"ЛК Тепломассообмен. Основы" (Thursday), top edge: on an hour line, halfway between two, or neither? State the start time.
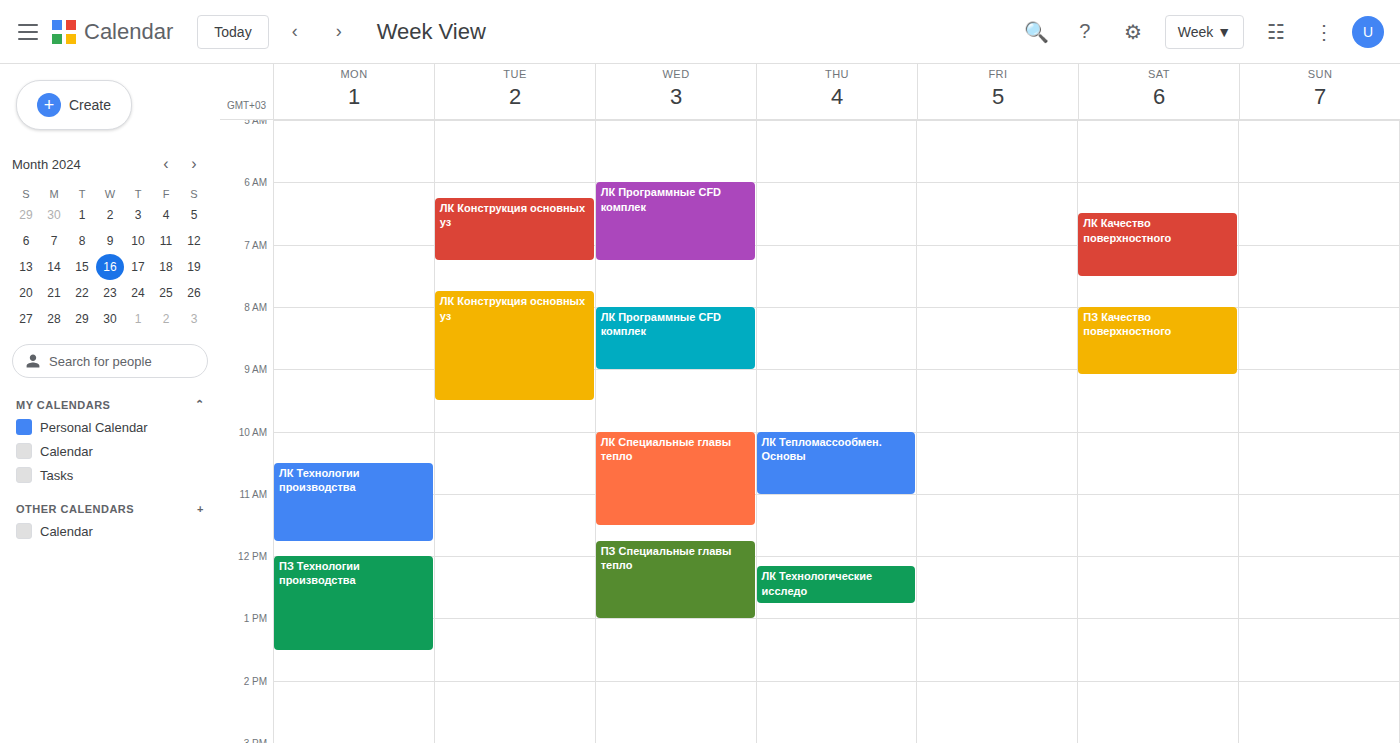
10:00 AM -- exactly on the 10 AM line.